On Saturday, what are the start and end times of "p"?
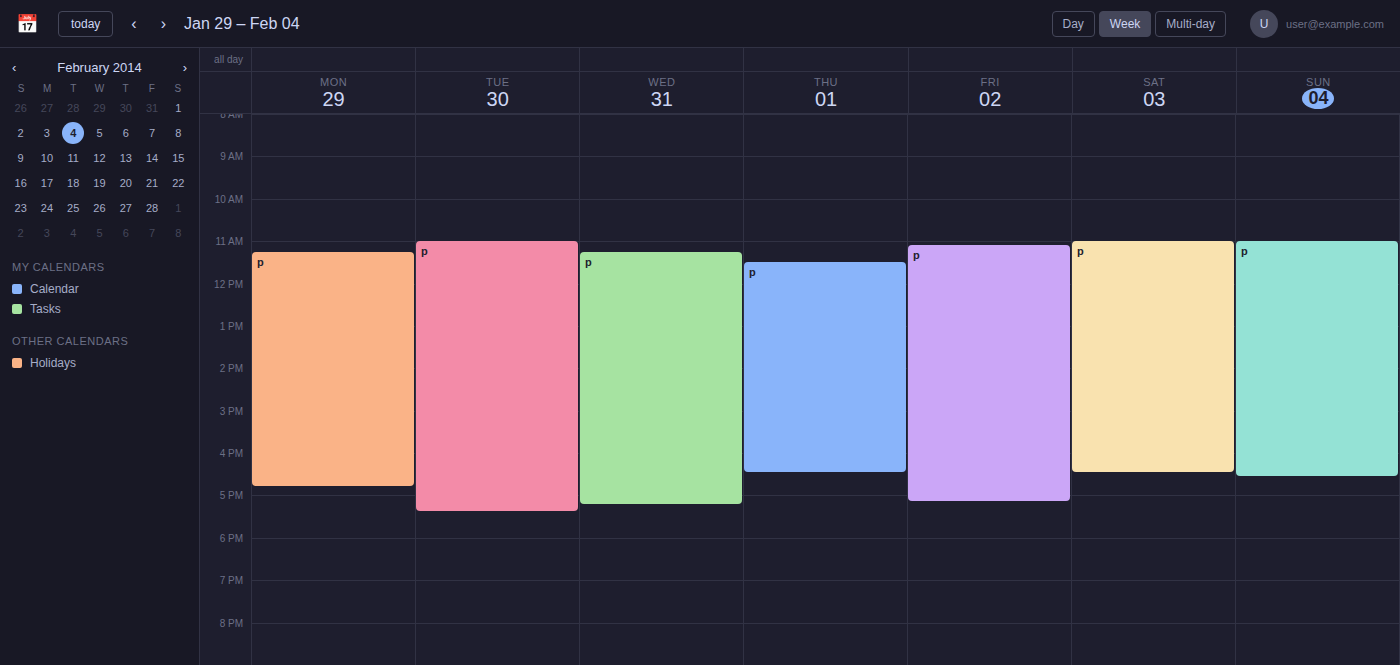
11:00 AM to 4:30 PM